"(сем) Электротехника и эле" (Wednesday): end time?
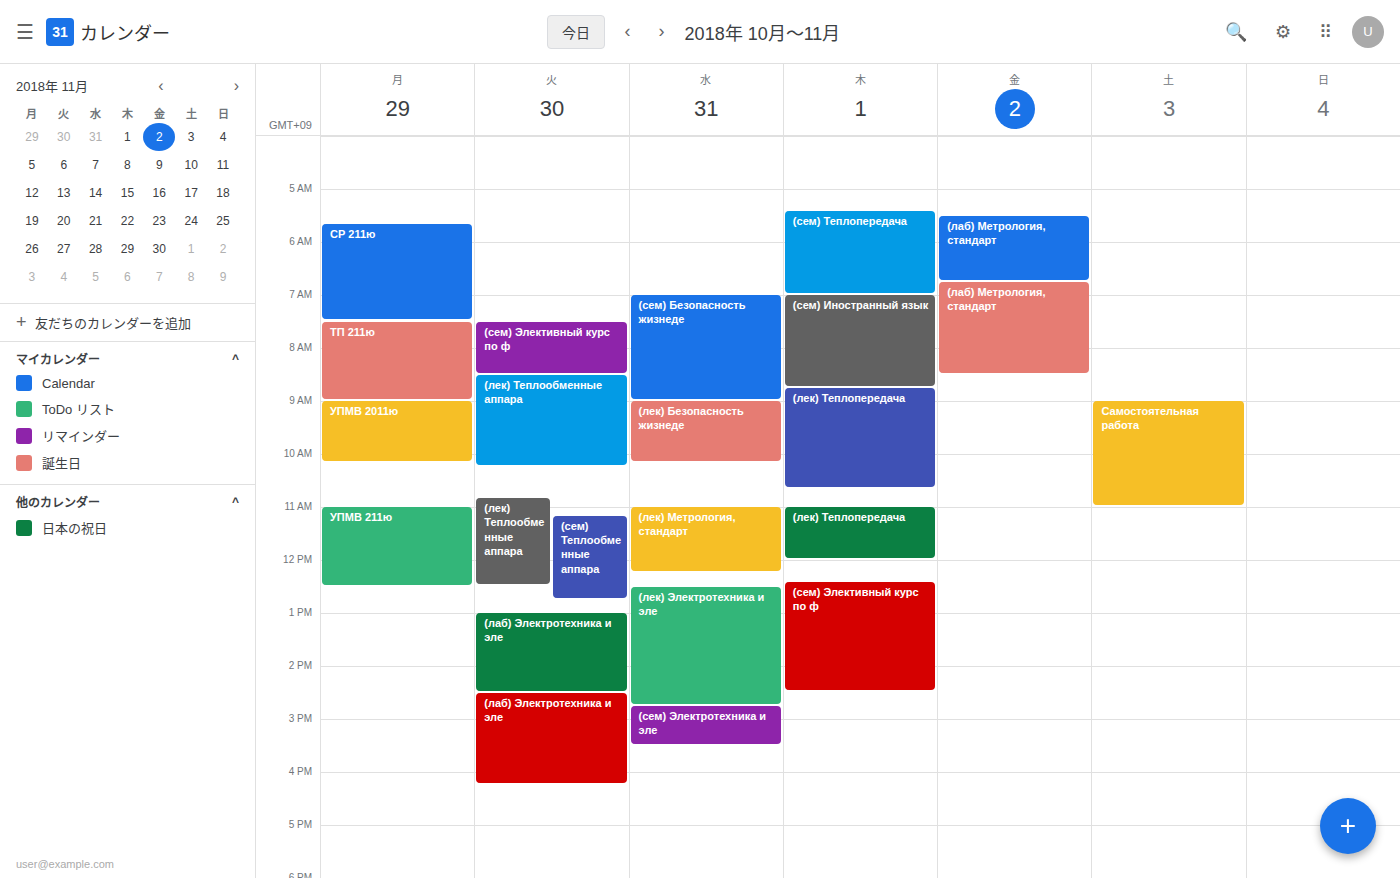
3:30 PM